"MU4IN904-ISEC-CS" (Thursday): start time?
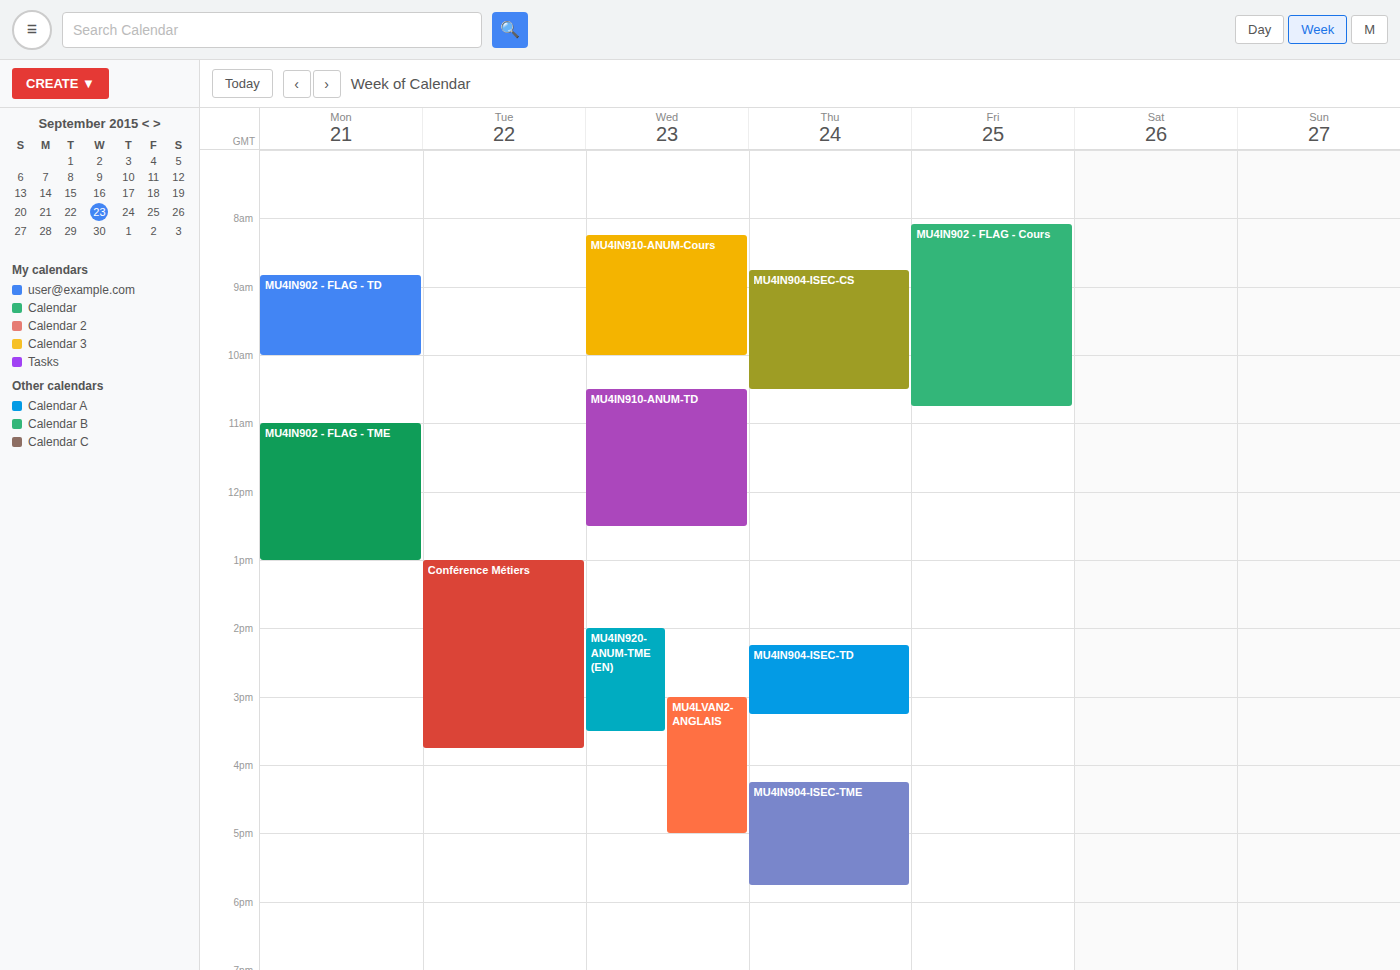
08:45